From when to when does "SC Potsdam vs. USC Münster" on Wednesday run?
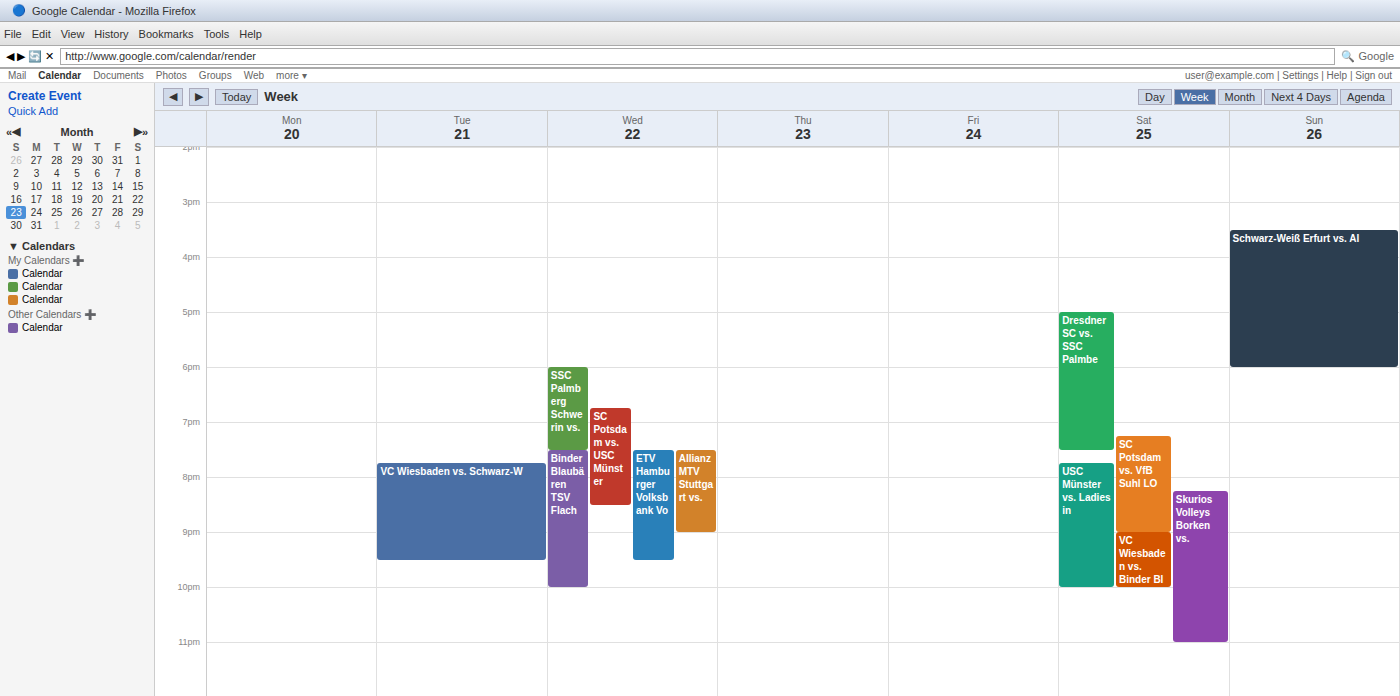
6:45 PM to 8:30 PM